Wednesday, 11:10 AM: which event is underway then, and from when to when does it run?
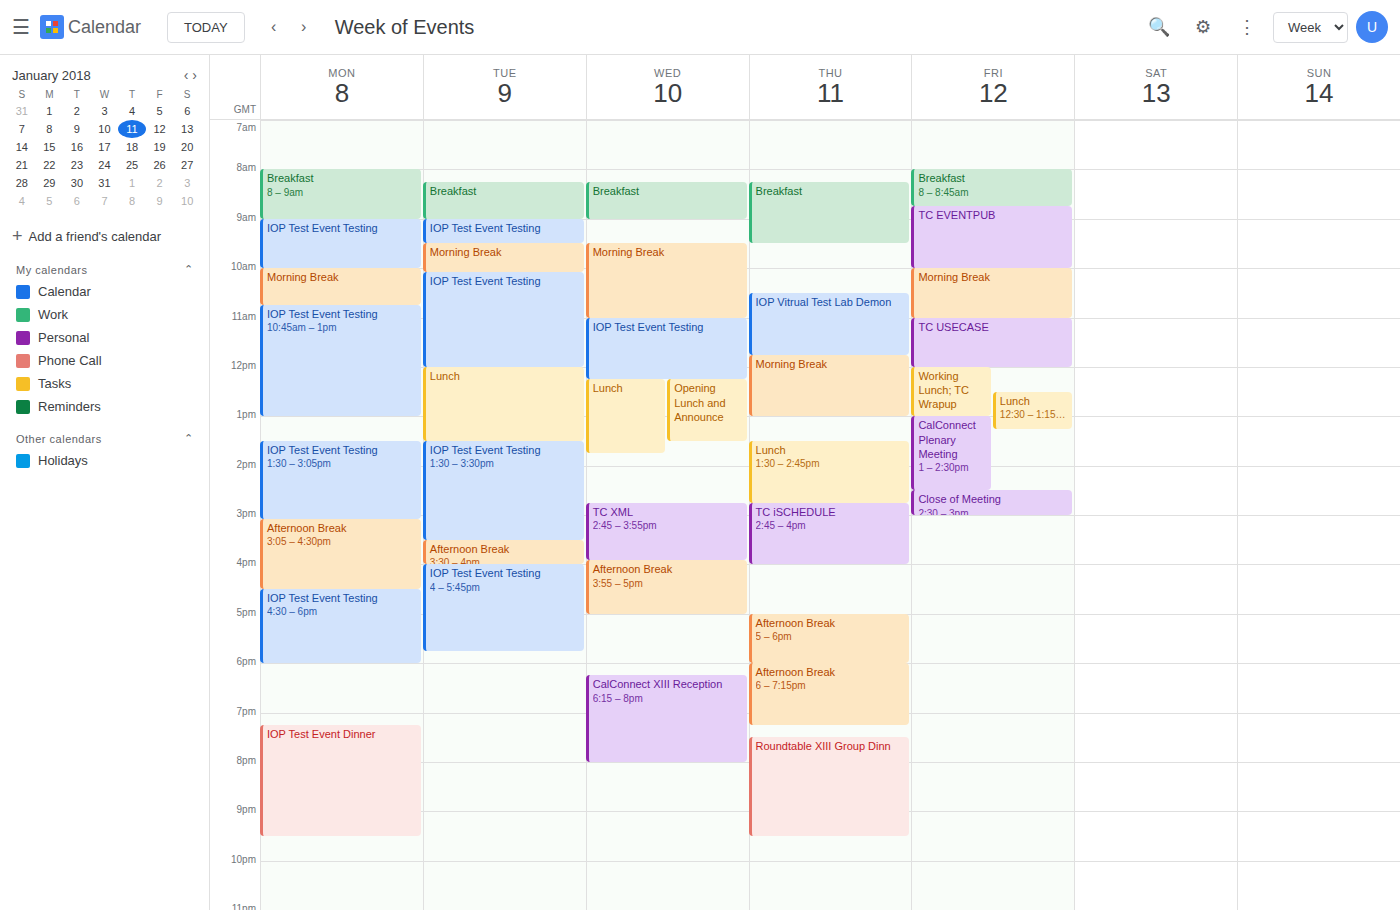
"IOP Test Event Testing", 11:00 AM to 12:15 PM